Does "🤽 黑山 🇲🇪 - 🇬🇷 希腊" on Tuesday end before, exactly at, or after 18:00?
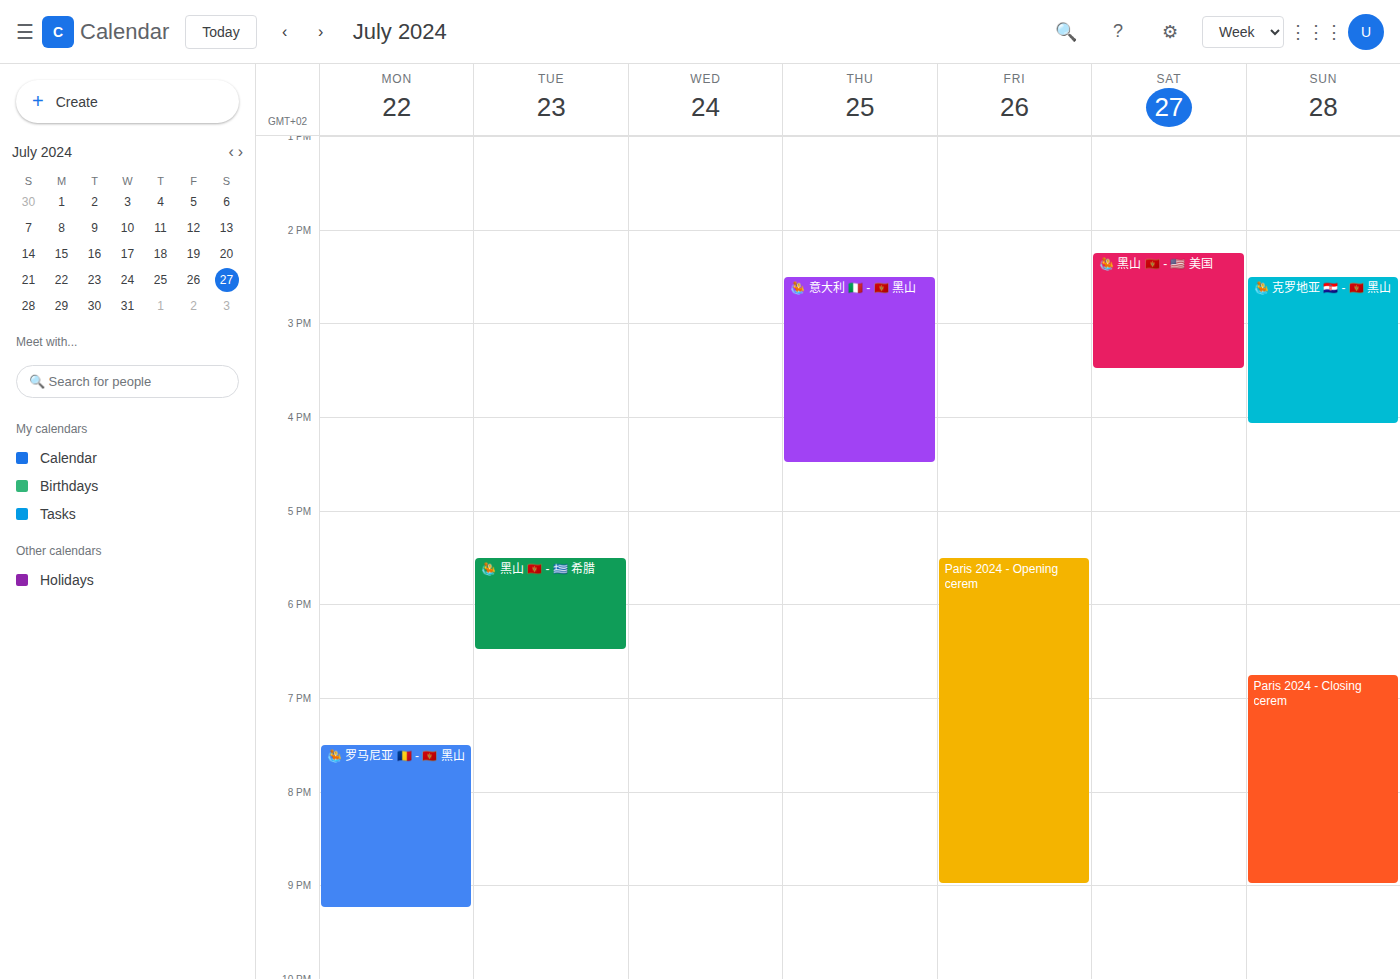
18:30 -- after 18:00, 30 minutes below the 18:00 line.